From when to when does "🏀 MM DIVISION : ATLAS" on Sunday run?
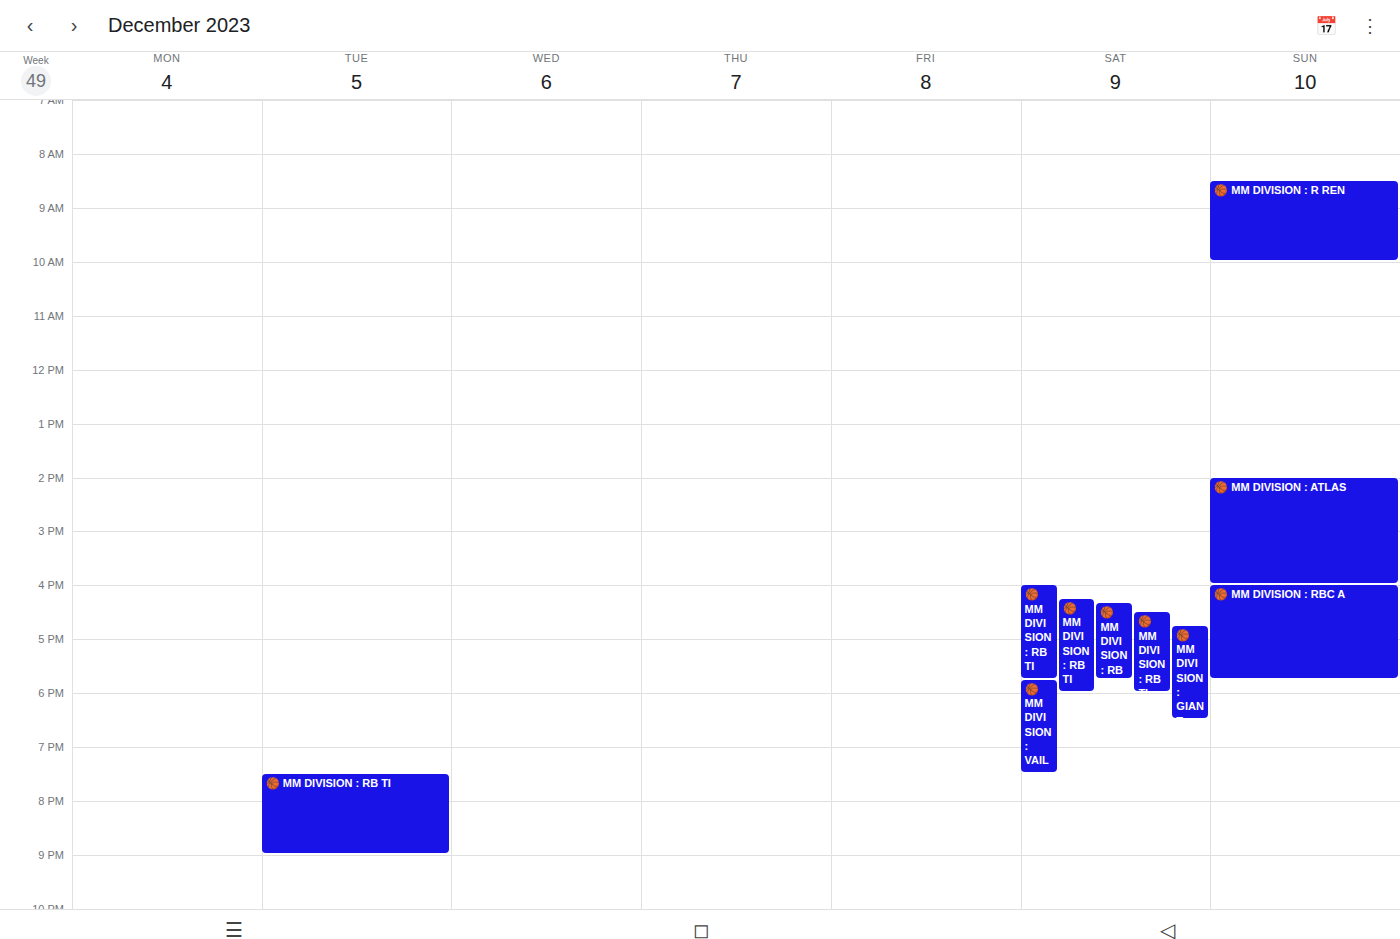
14:00 to 16:00